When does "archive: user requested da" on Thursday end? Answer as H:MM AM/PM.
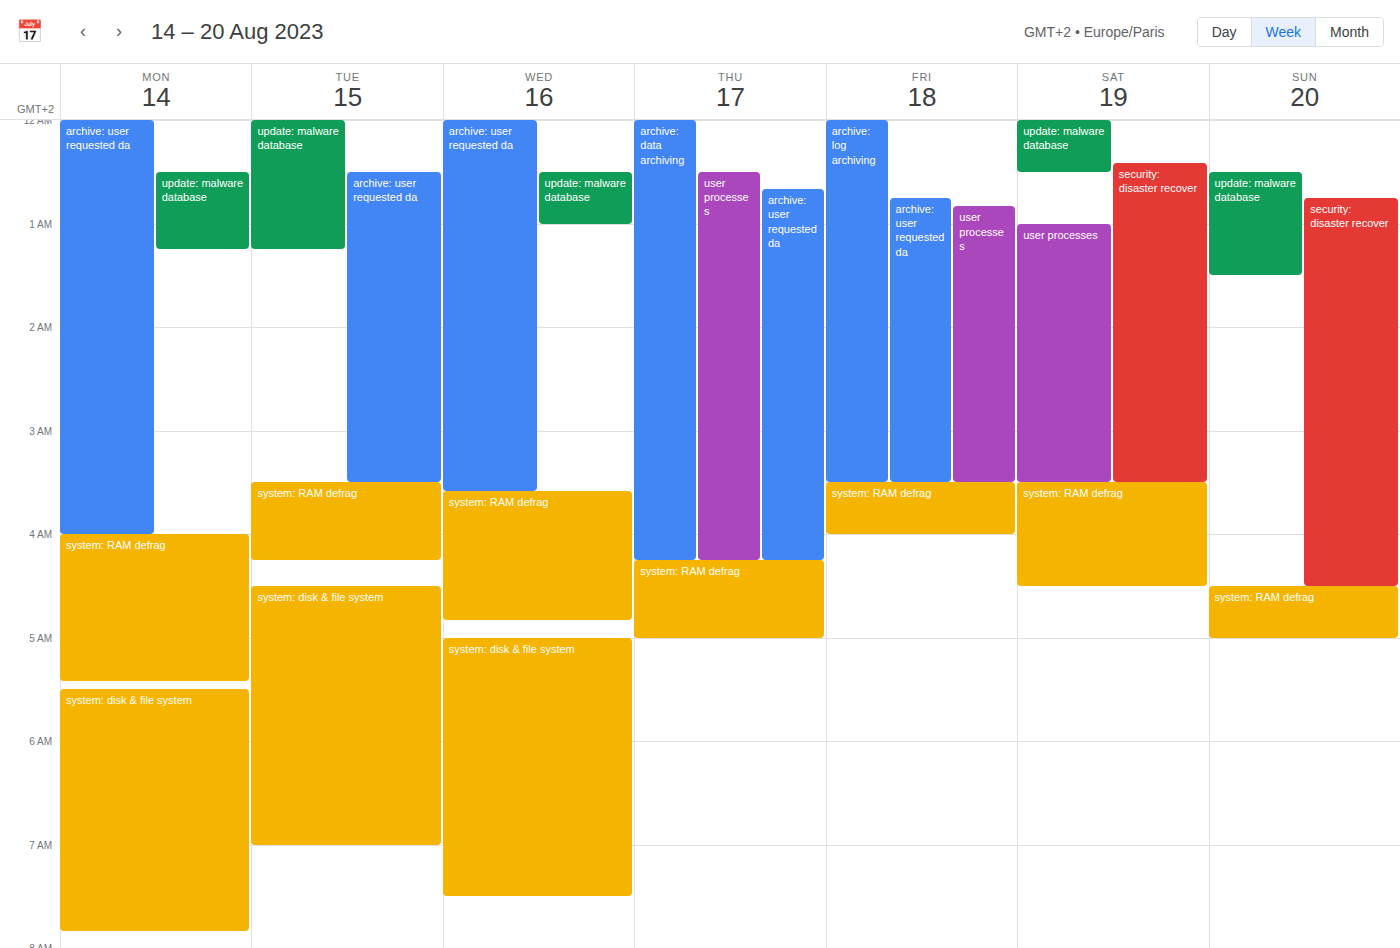
4:15 AM